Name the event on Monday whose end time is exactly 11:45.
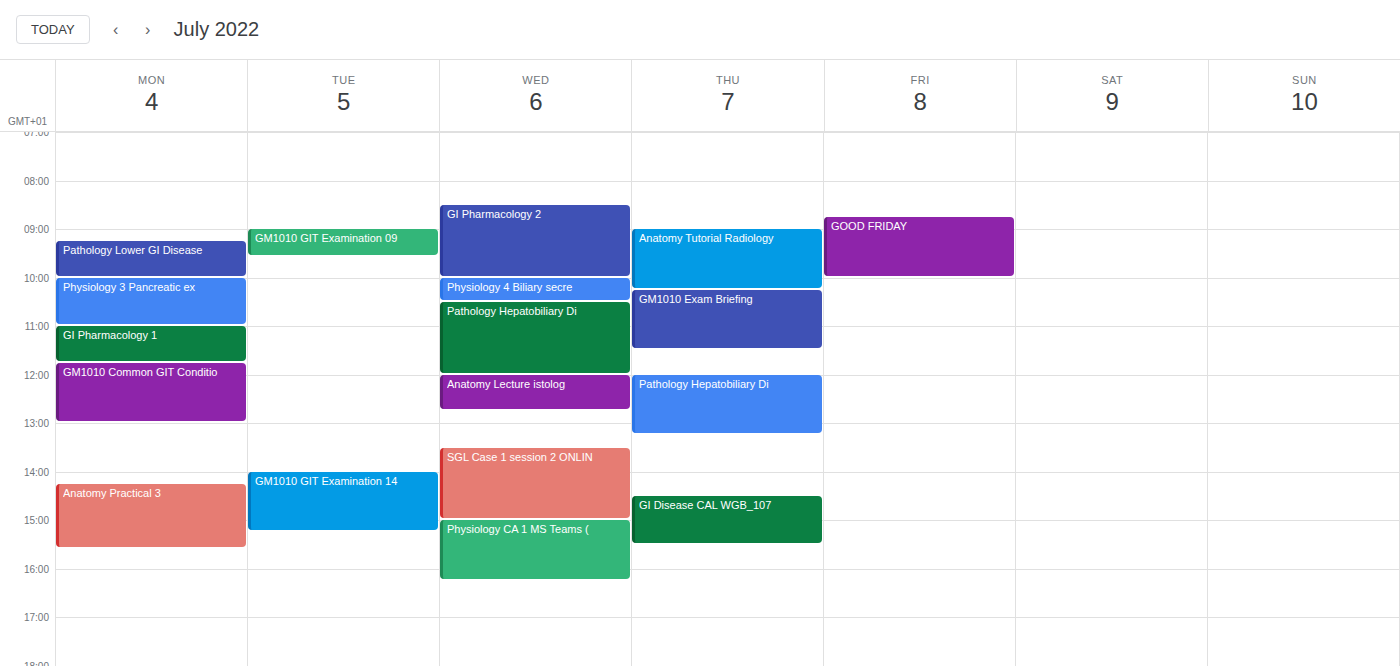
"GI Pharmacology 1"